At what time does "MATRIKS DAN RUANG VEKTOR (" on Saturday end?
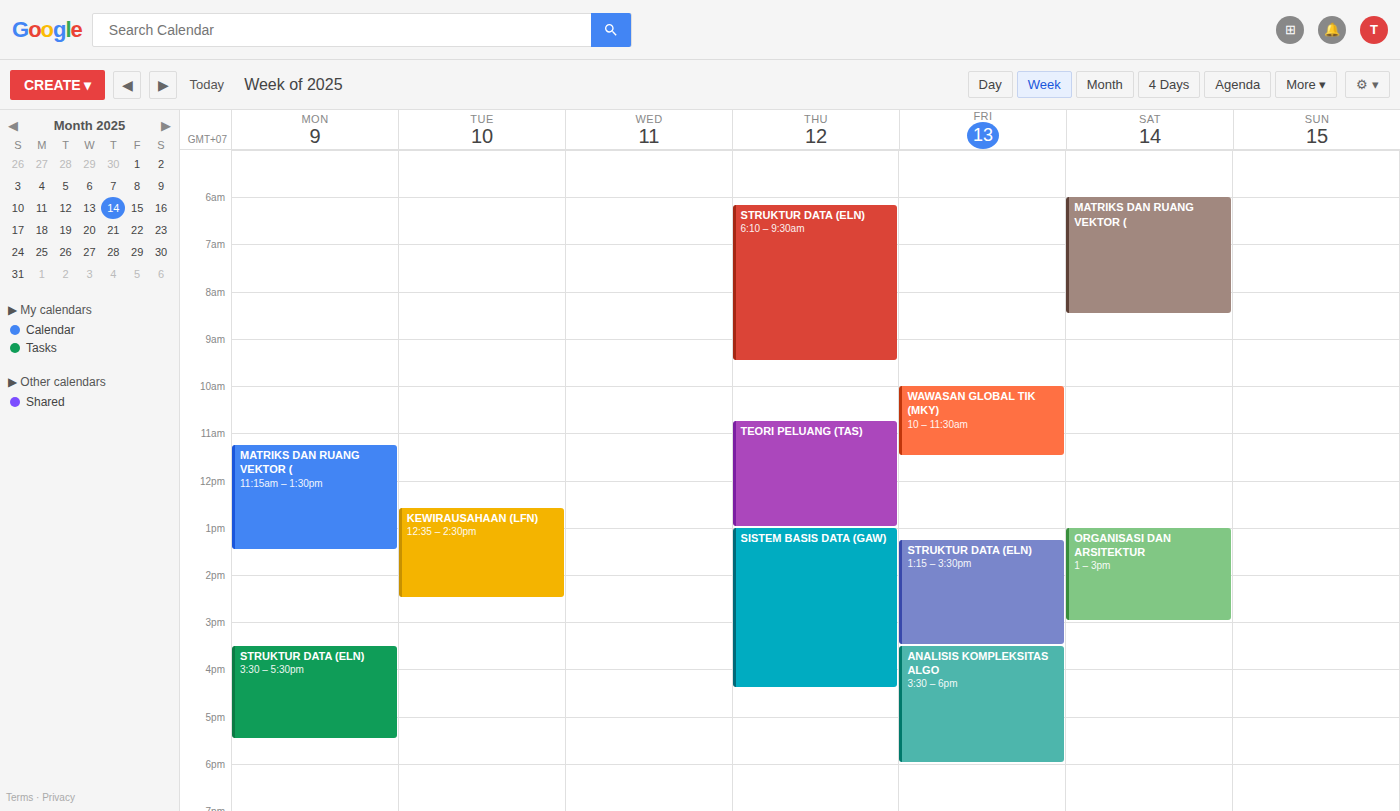
8:30 AM